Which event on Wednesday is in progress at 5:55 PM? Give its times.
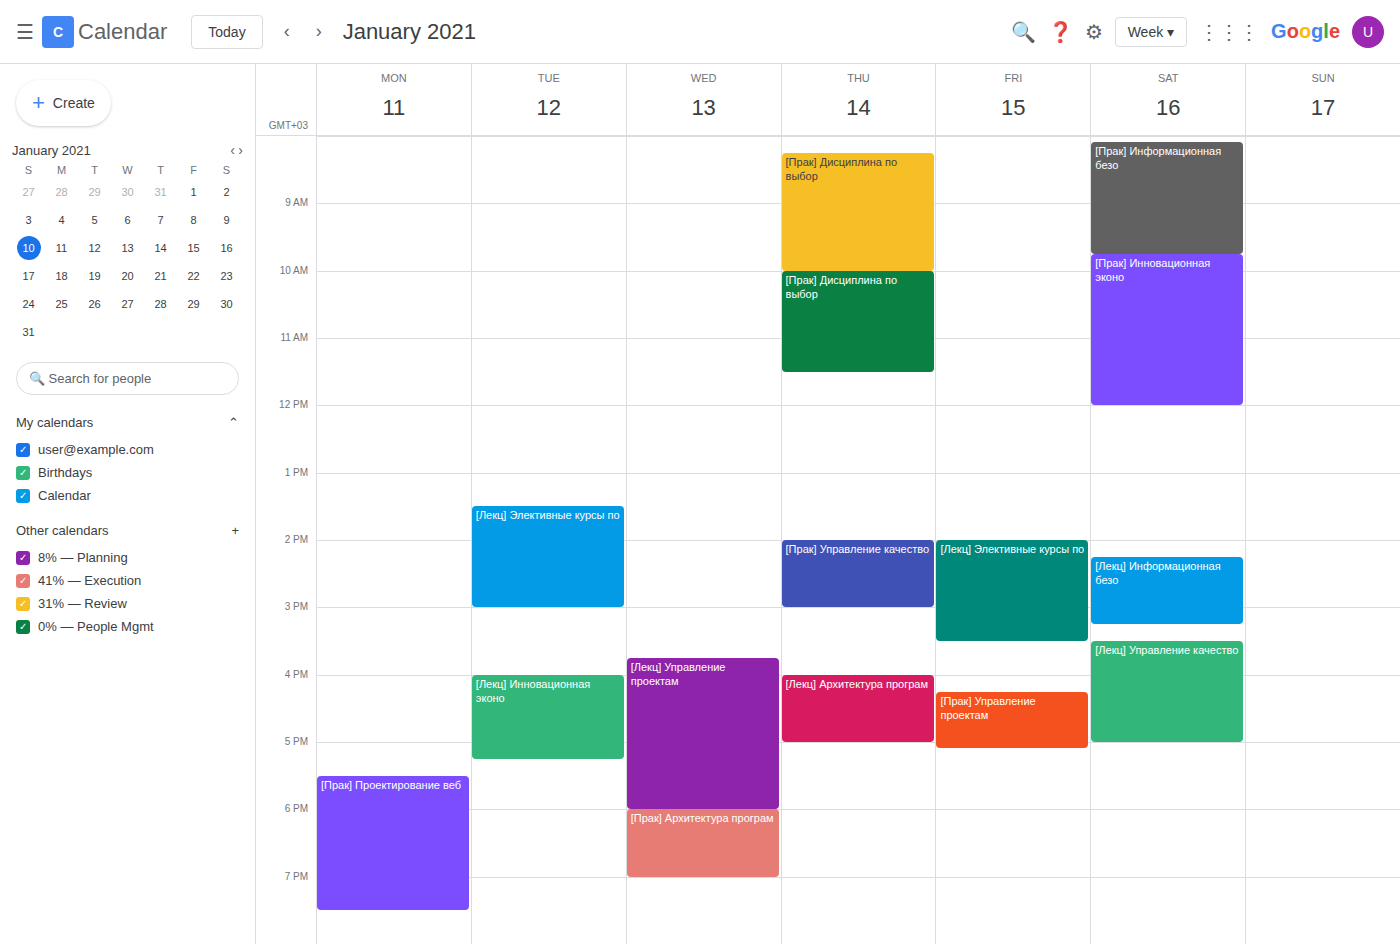
"[Лекц] Управление проектам", 3:45 PM to 6:00 PM